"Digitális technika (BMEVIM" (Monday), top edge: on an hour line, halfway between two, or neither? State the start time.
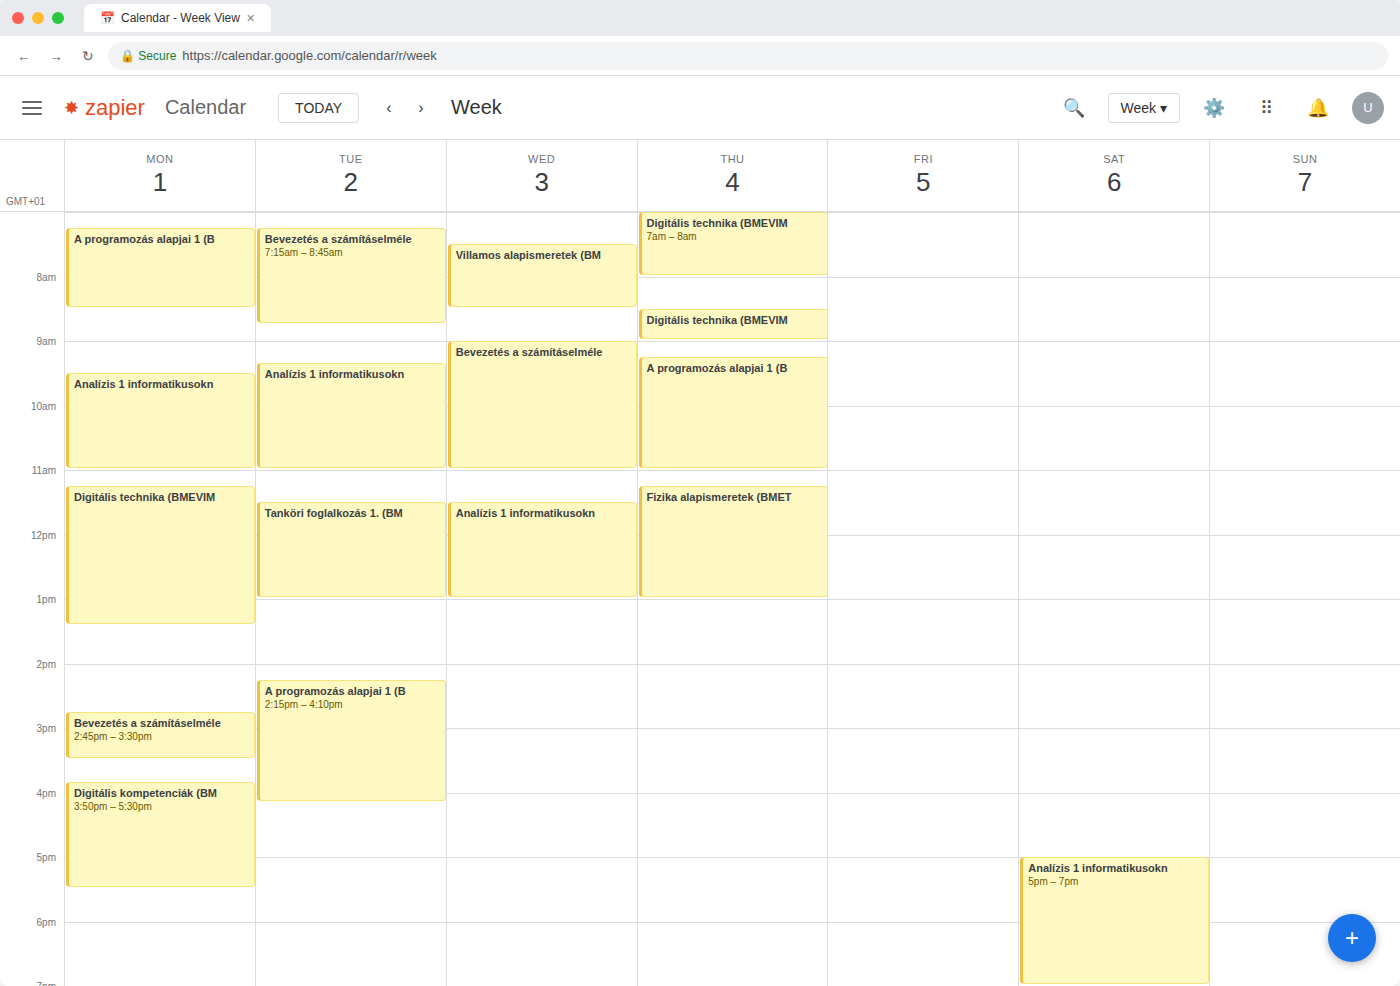
11:15 AM -- neither: a quarter of the way from the 11 AM line to the 12 PM line.